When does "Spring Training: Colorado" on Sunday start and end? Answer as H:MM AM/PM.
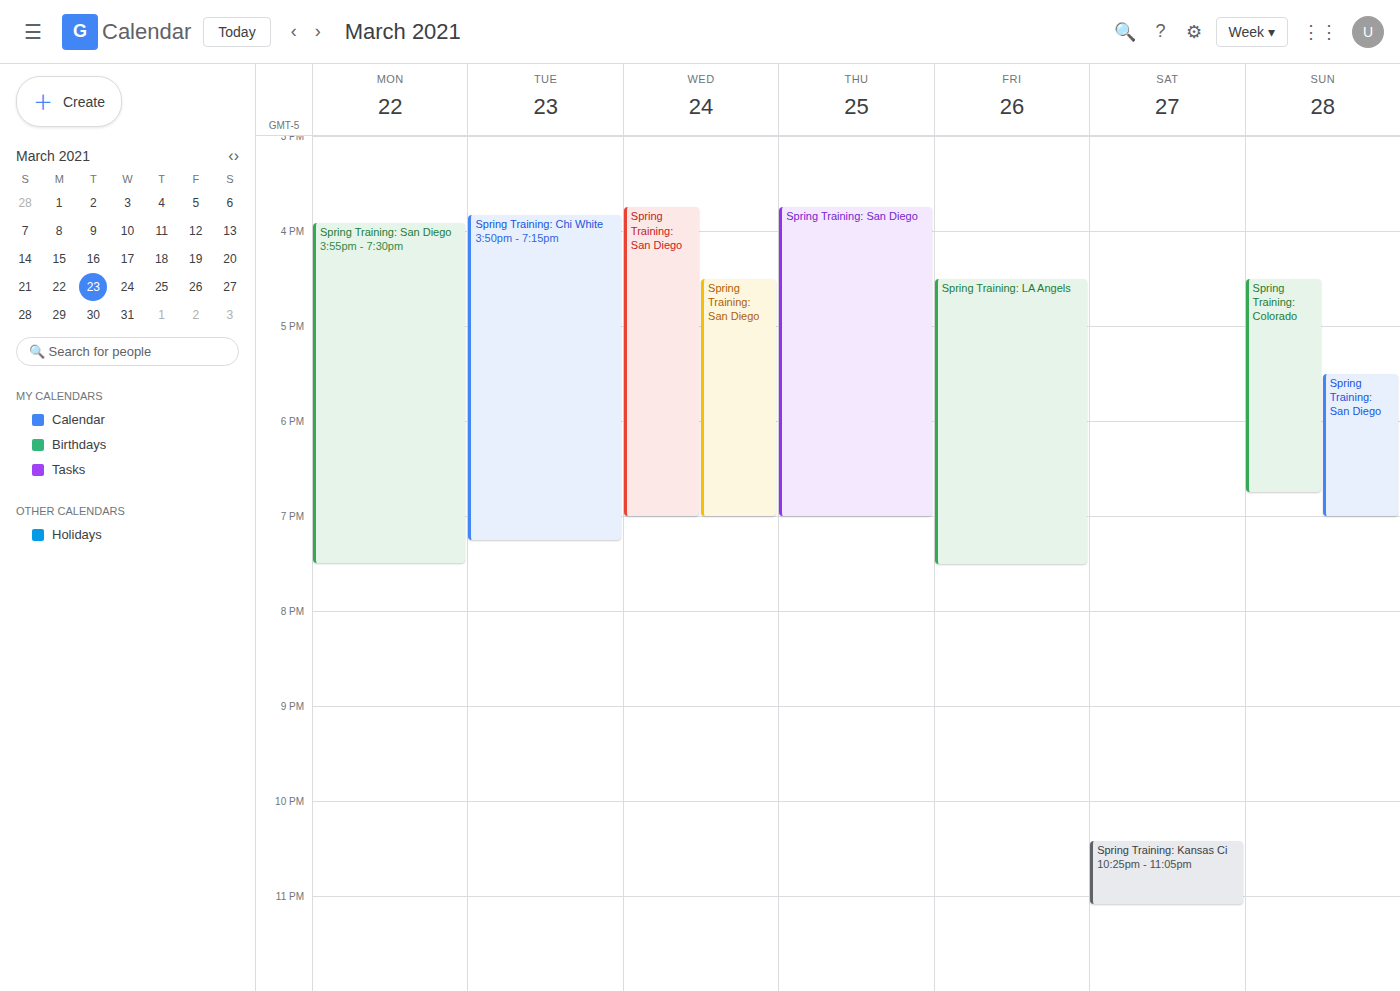
4:30 PM to 6:45 PM